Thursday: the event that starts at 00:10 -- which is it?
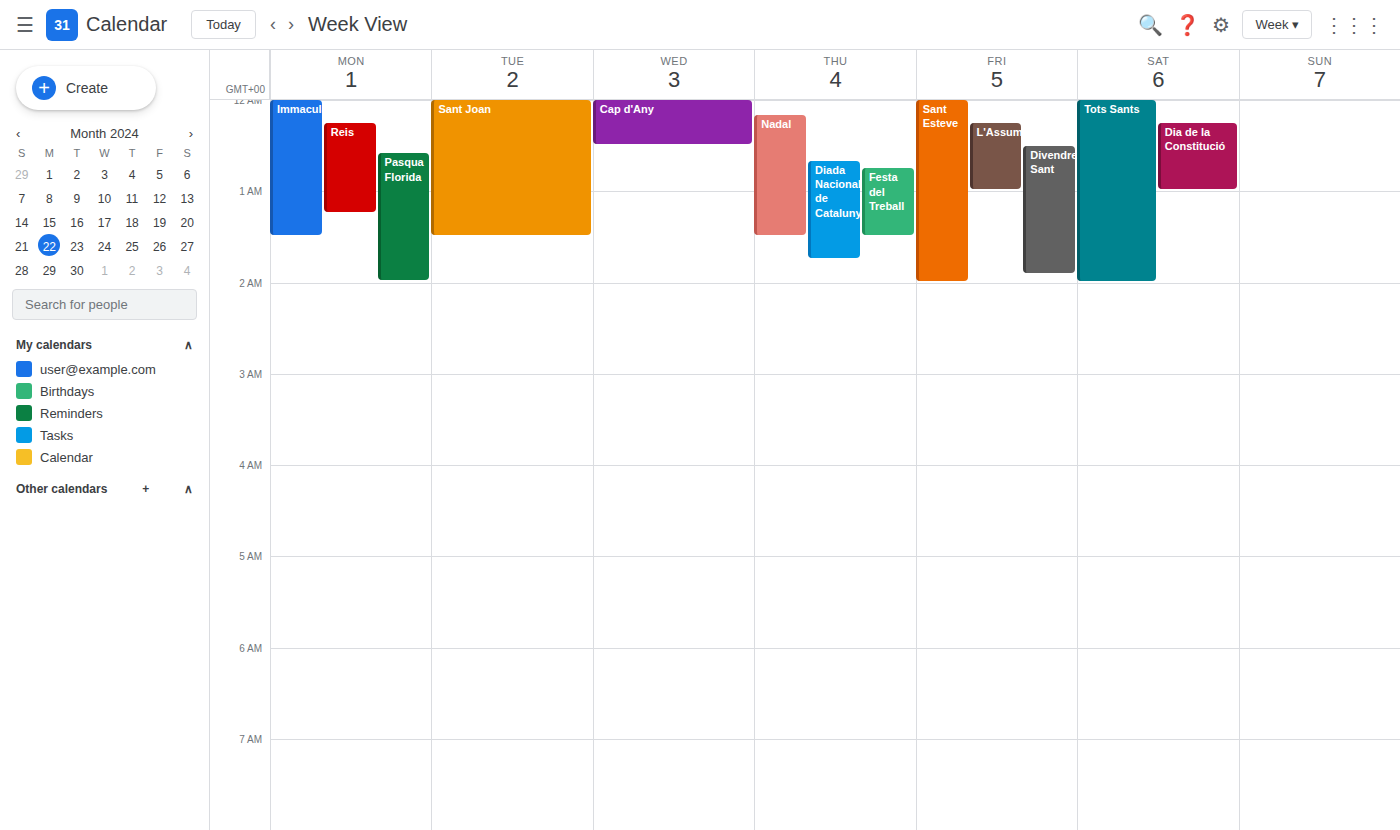
"Nadal"